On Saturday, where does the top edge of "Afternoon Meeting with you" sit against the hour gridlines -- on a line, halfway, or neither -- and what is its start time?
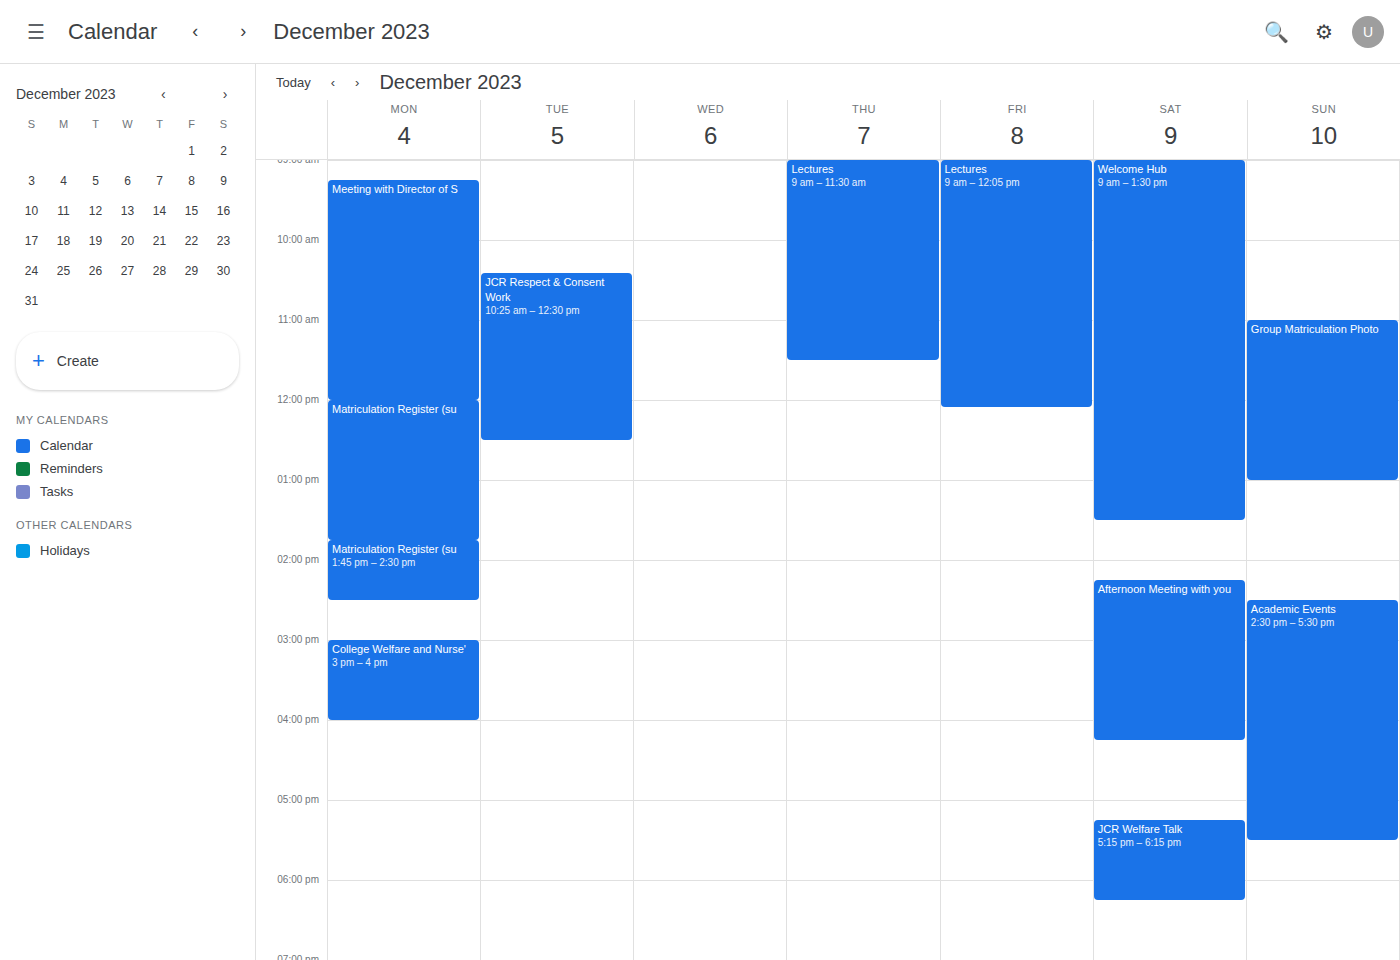
2:15 PM -- neither: a quarter of the way from the 2 PM line to the 3 PM line.